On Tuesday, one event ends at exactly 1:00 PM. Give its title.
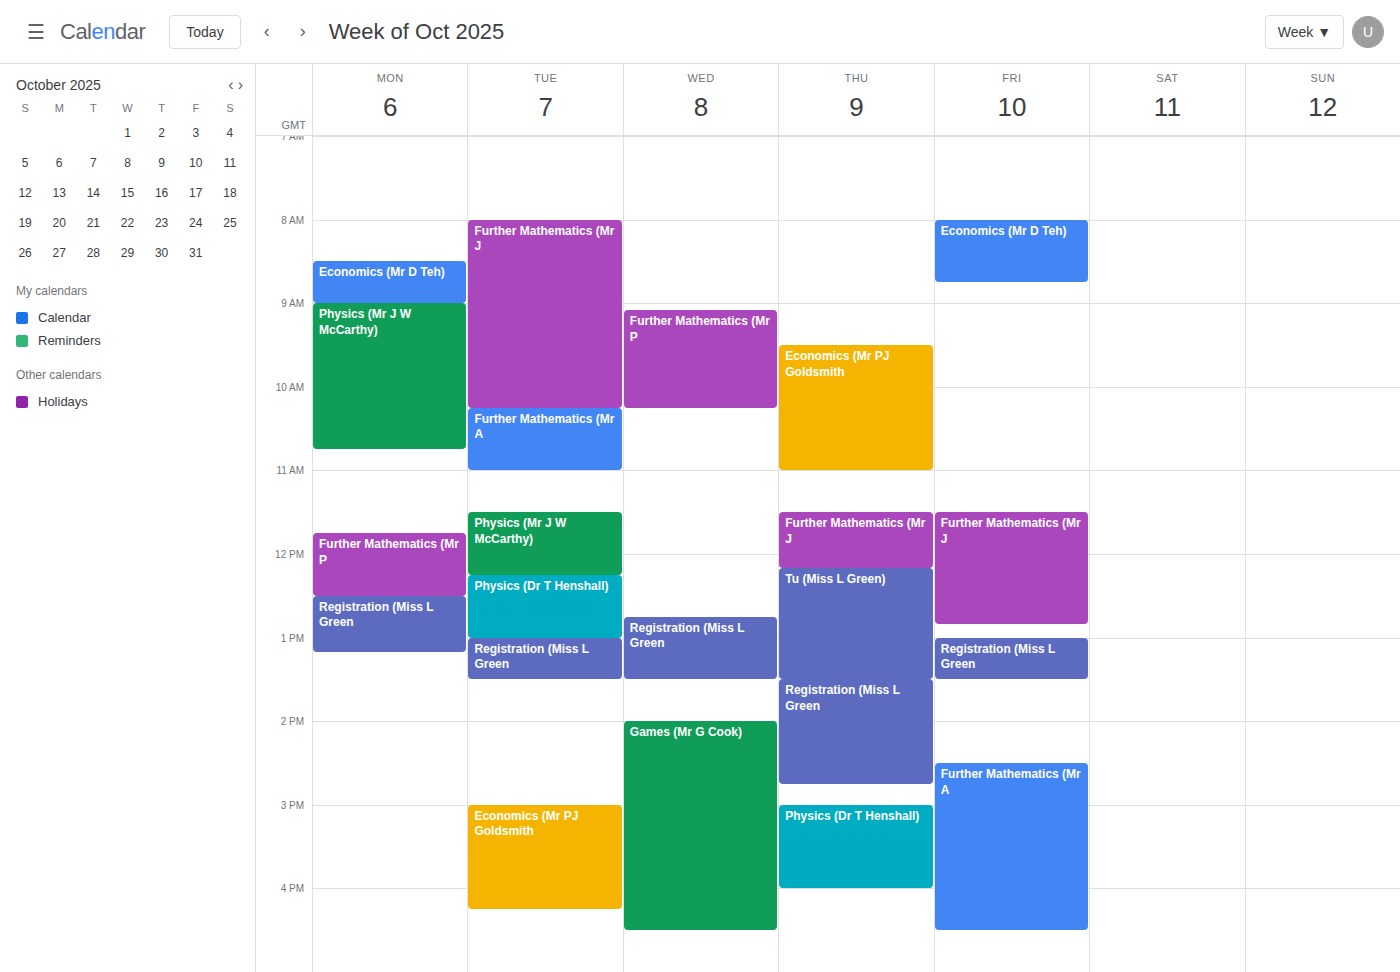
"Physics (Dr T Henshall)"